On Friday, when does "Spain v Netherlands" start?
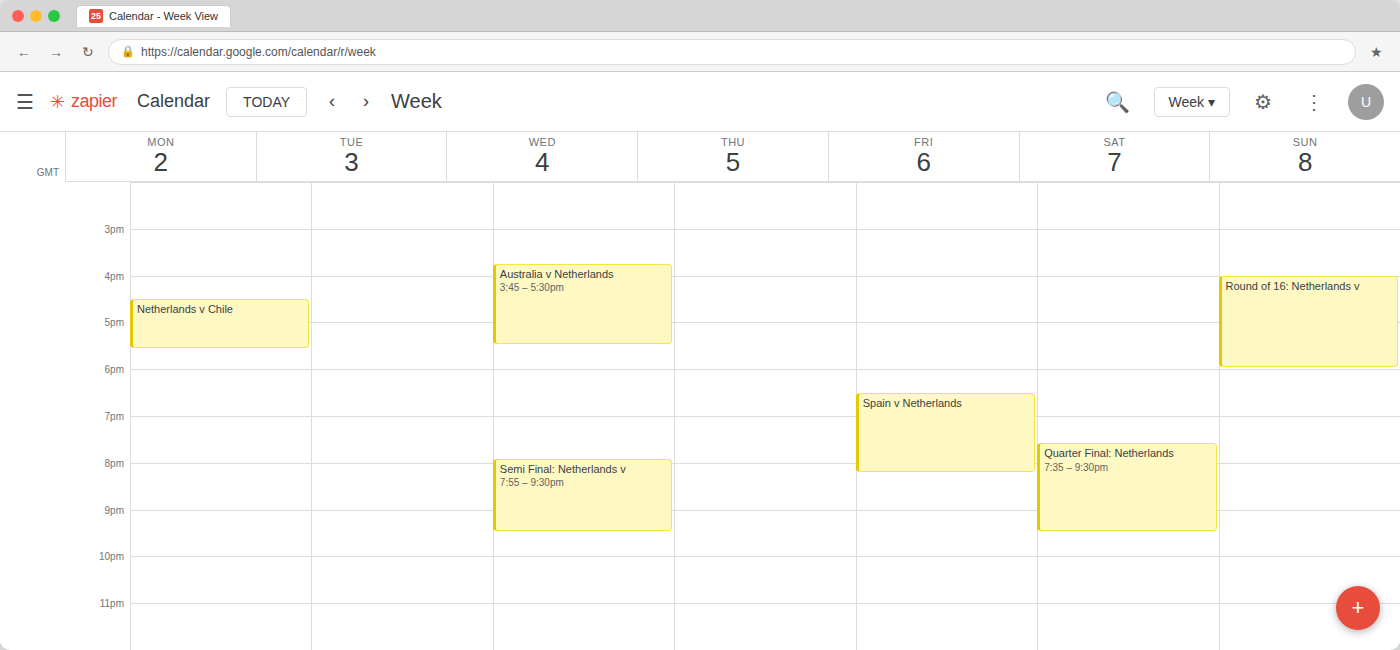
6:30 PM